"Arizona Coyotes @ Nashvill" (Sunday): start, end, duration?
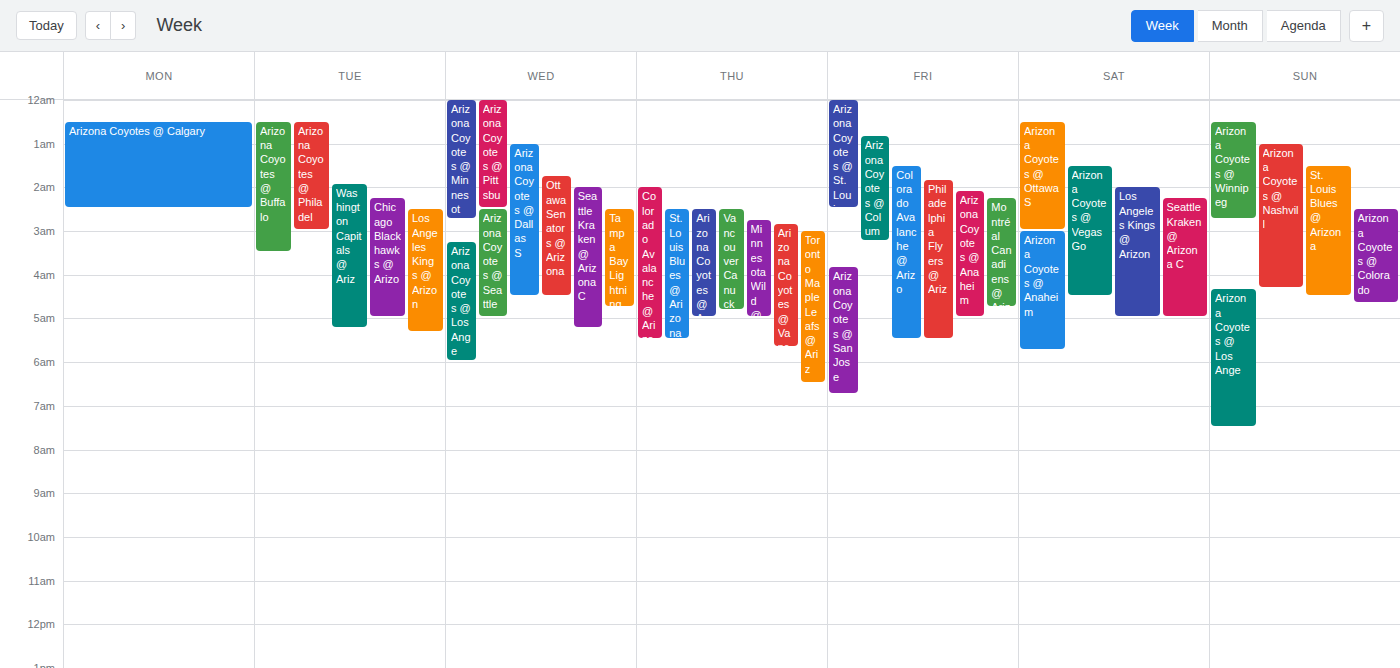
1:00 AM to 4:20 AM, 3 hours 20 minutes